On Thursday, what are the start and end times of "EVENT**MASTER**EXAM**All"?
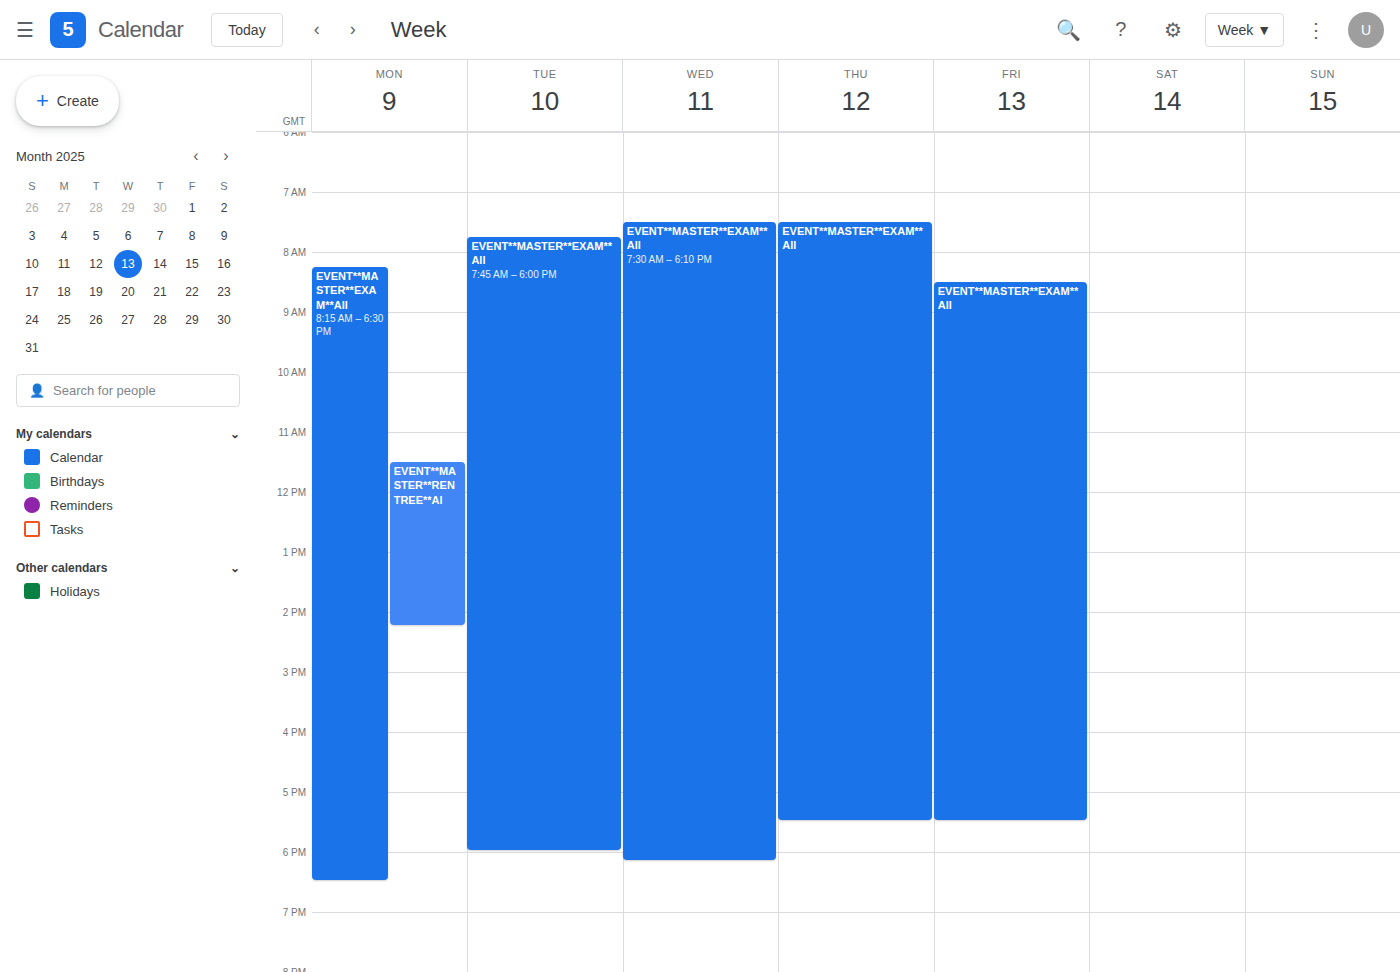
7:30 AM to 5:30 PM